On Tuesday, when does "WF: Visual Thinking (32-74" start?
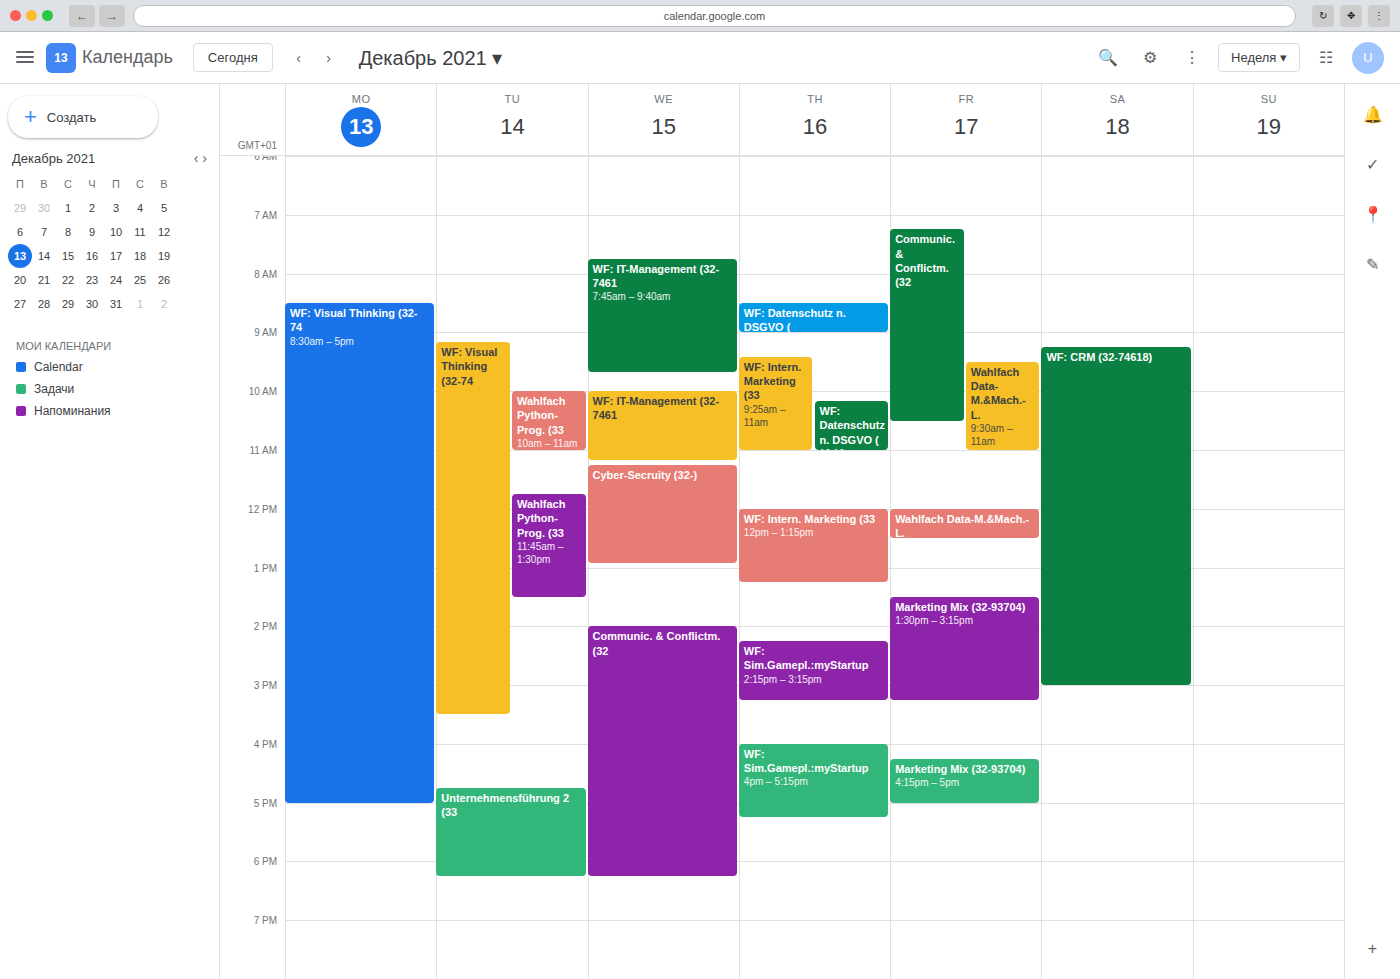
9:10 AM